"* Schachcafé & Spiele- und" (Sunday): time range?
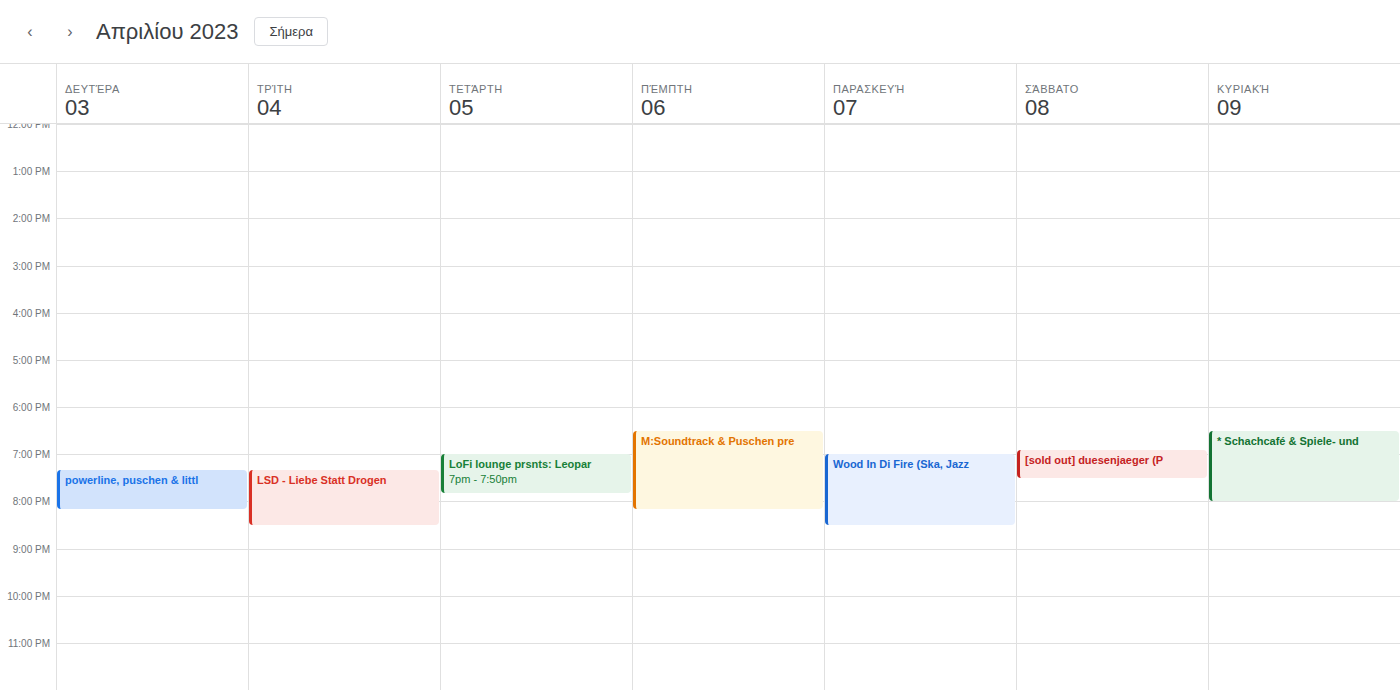
6:30 PM to 8:00 PM